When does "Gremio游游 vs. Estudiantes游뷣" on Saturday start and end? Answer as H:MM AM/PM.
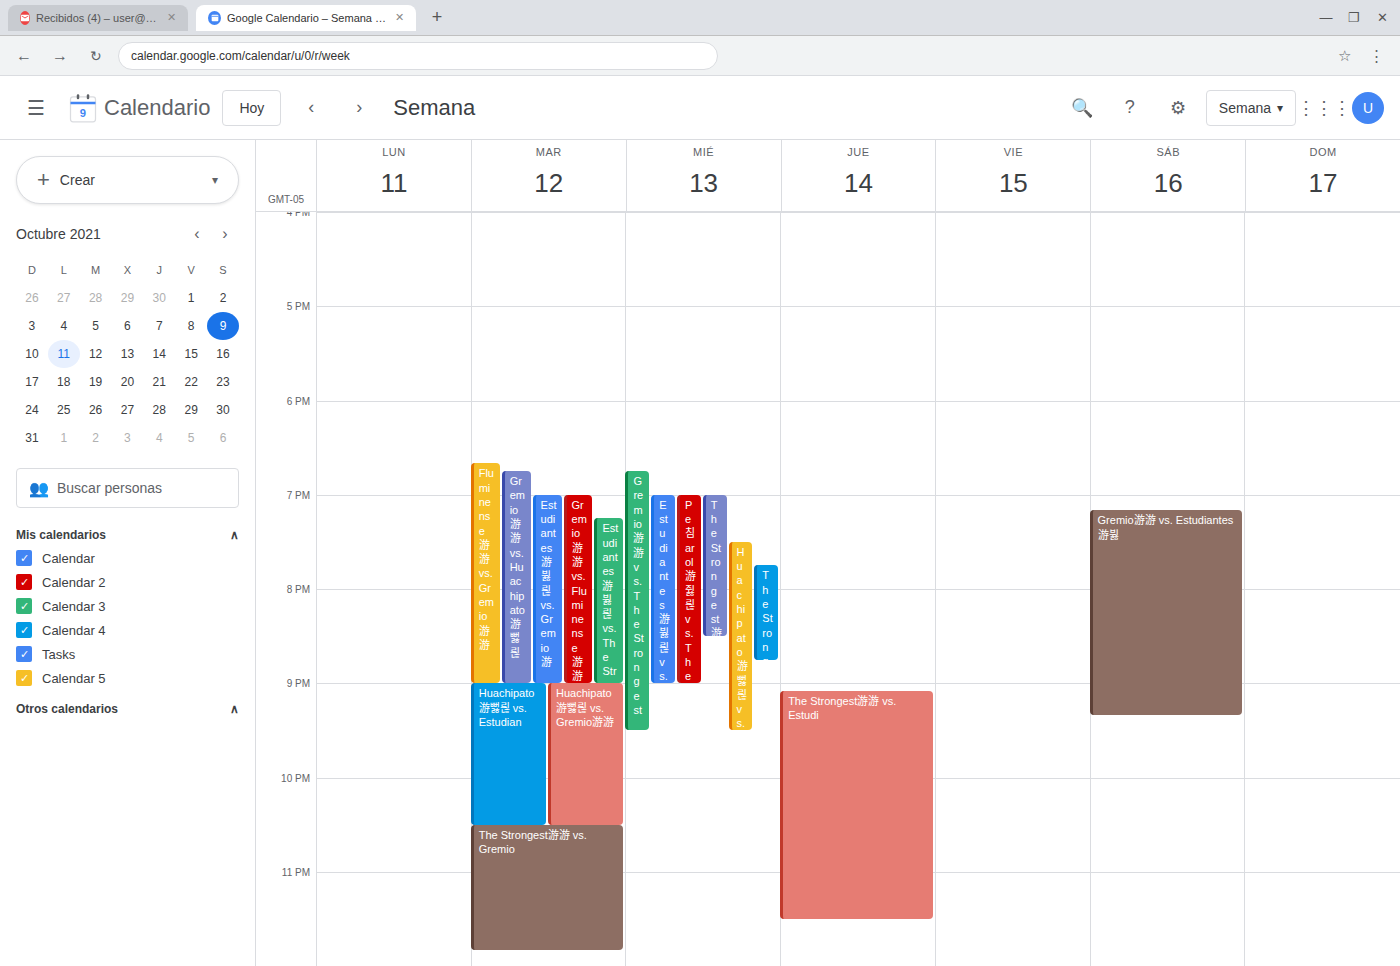
7:10 PM to 9:20 PM